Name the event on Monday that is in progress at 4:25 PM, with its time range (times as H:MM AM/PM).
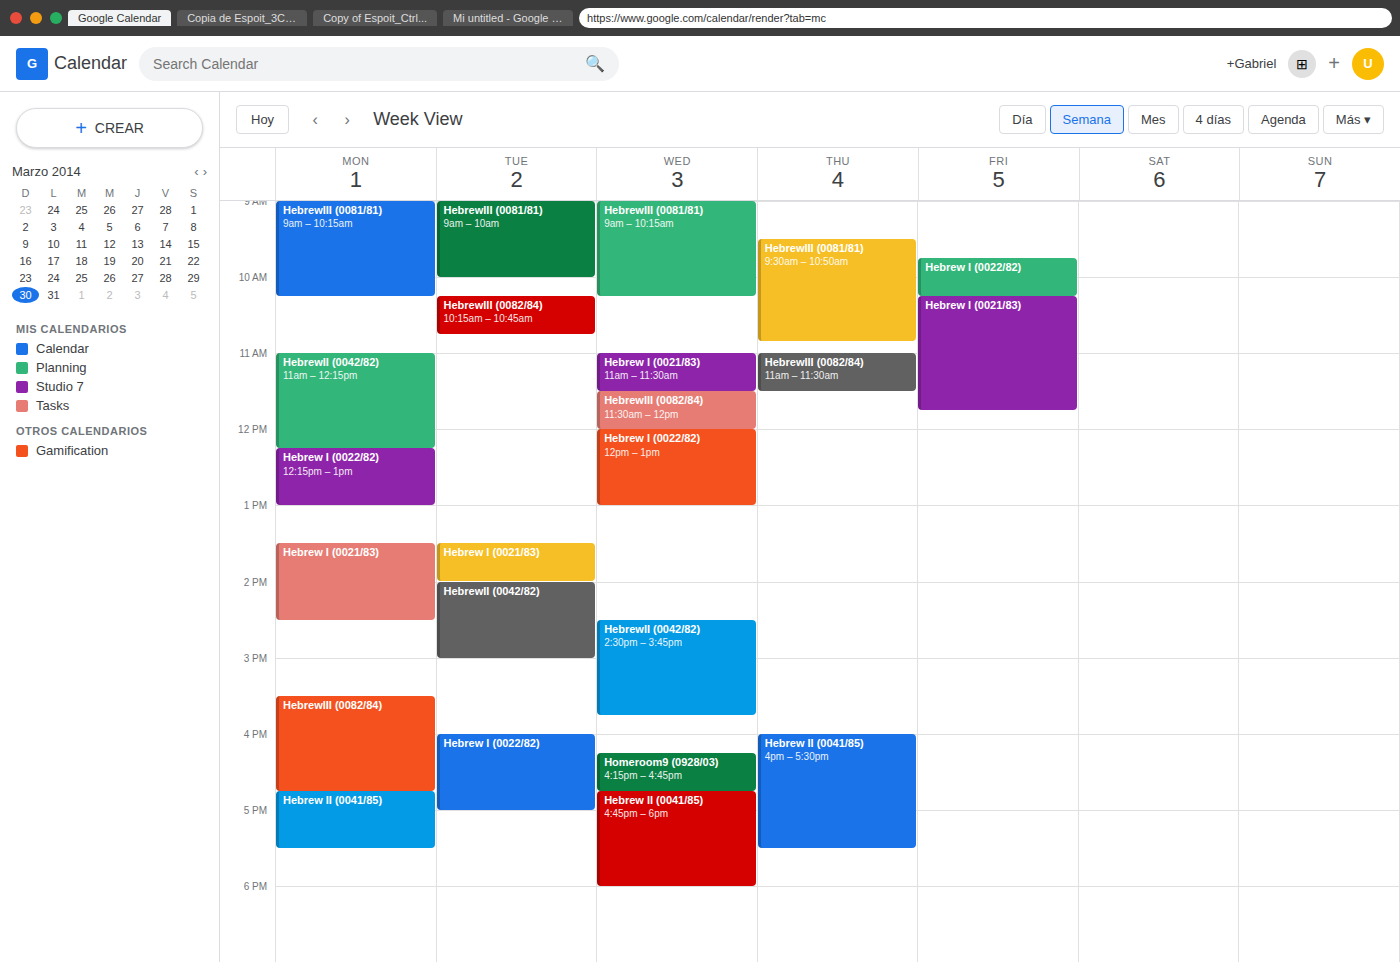
"HebrewIII (0082/84)", 3:30 PM to 4:45 PM